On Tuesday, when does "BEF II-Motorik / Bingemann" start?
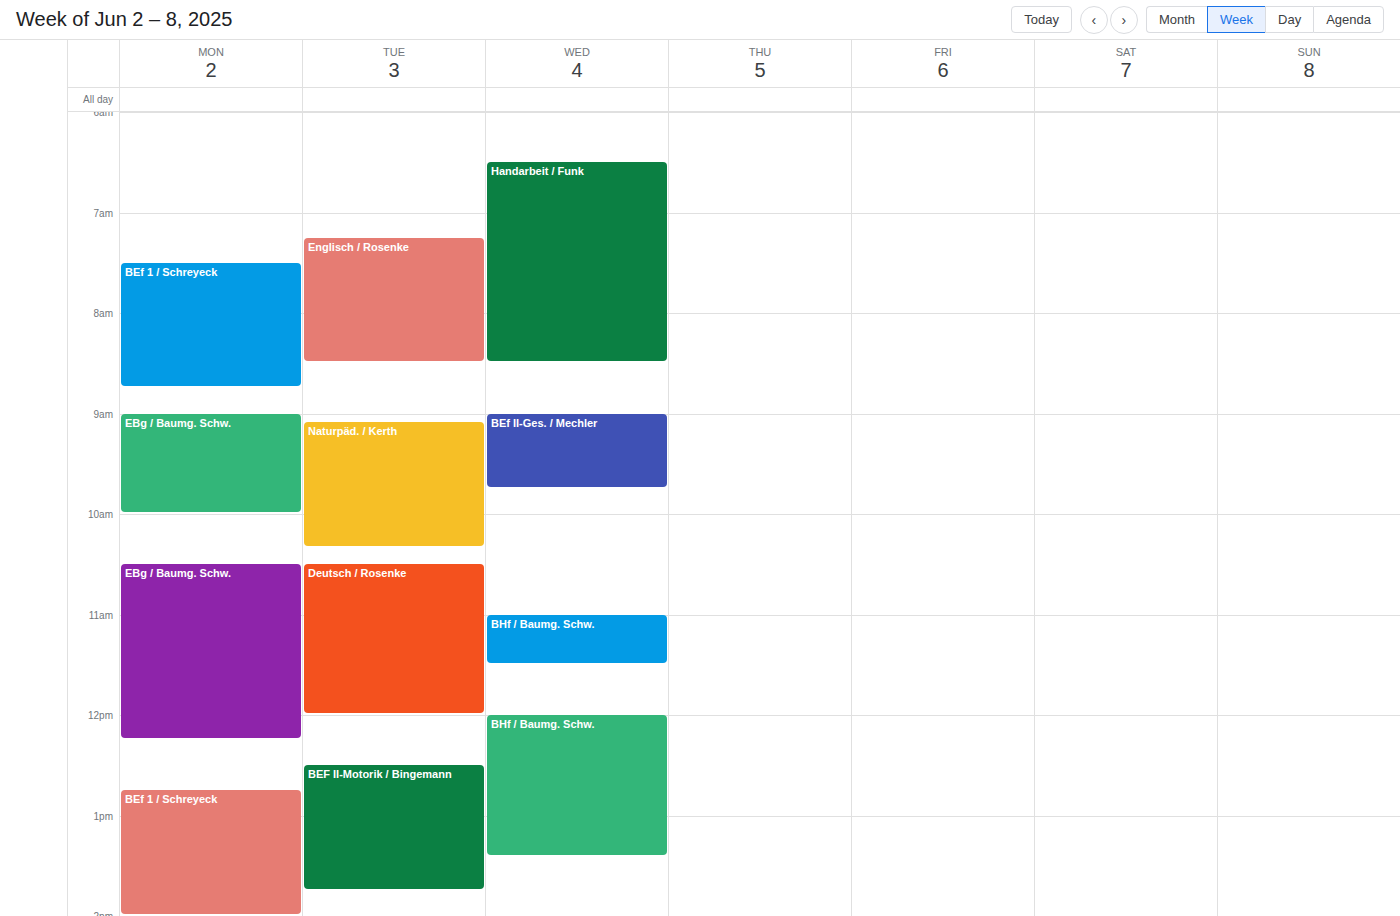
12:30 PM